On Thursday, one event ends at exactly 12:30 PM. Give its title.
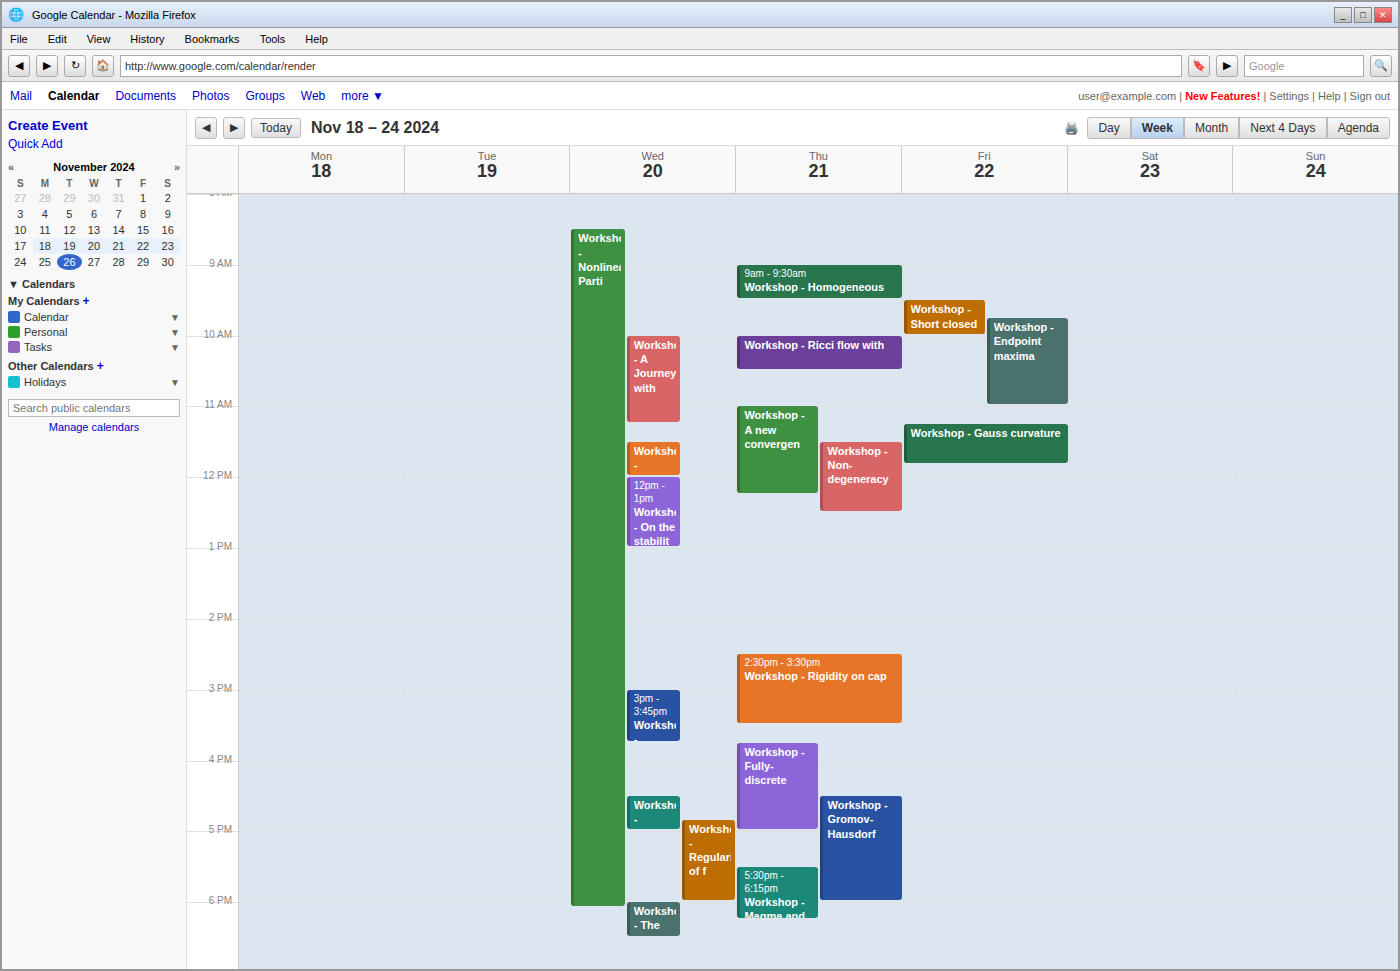
"Workshop - Non-degeneracy"